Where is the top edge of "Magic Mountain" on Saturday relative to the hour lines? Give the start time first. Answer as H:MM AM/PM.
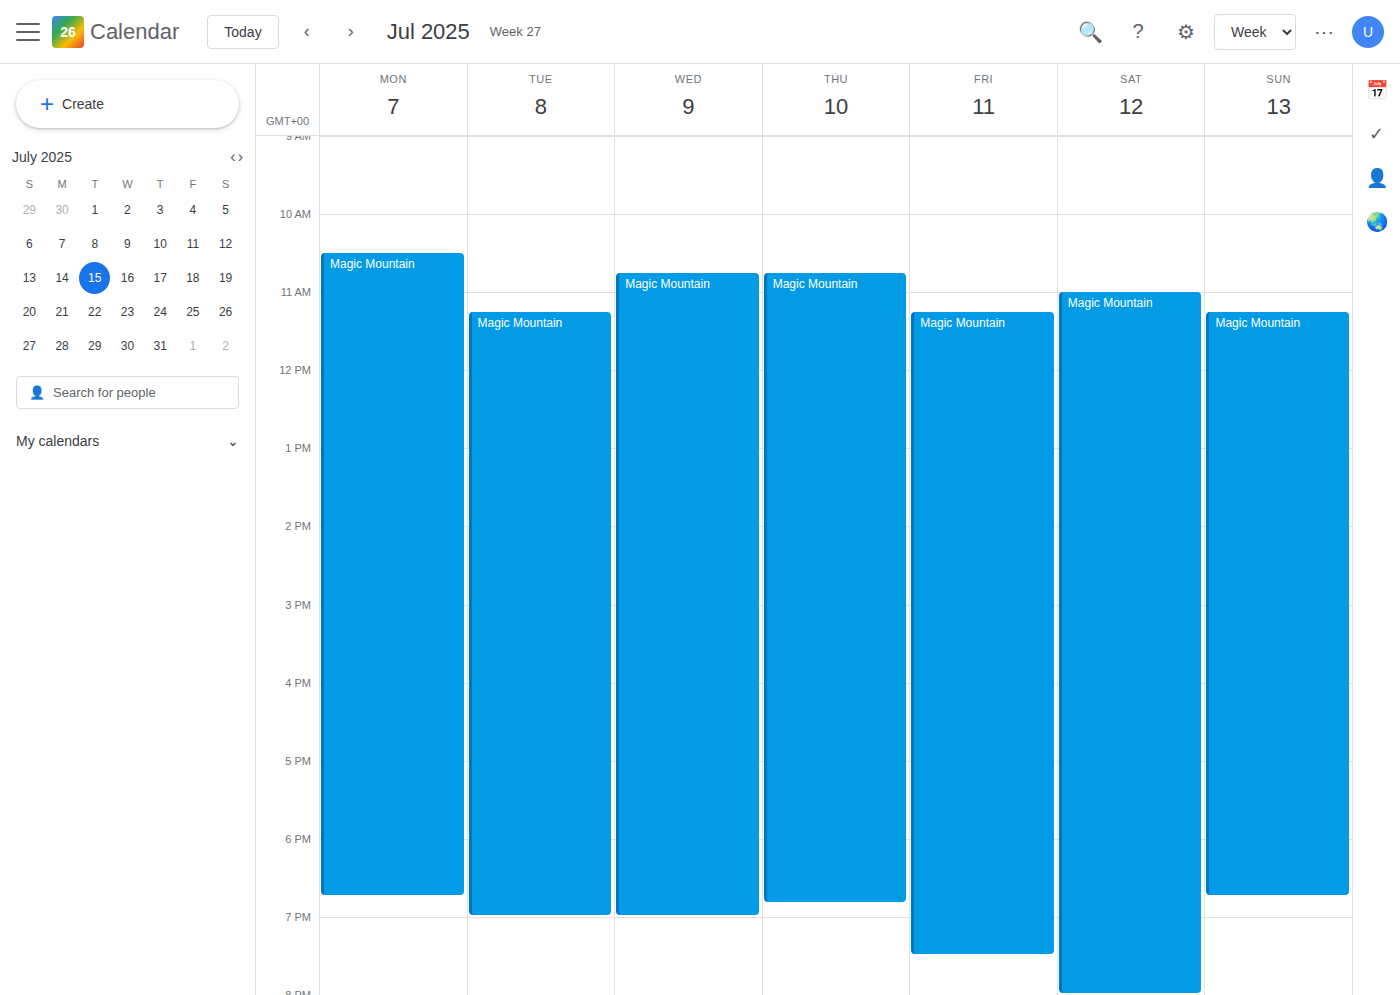
11:00 AM -- exactly on the 11 AM line.